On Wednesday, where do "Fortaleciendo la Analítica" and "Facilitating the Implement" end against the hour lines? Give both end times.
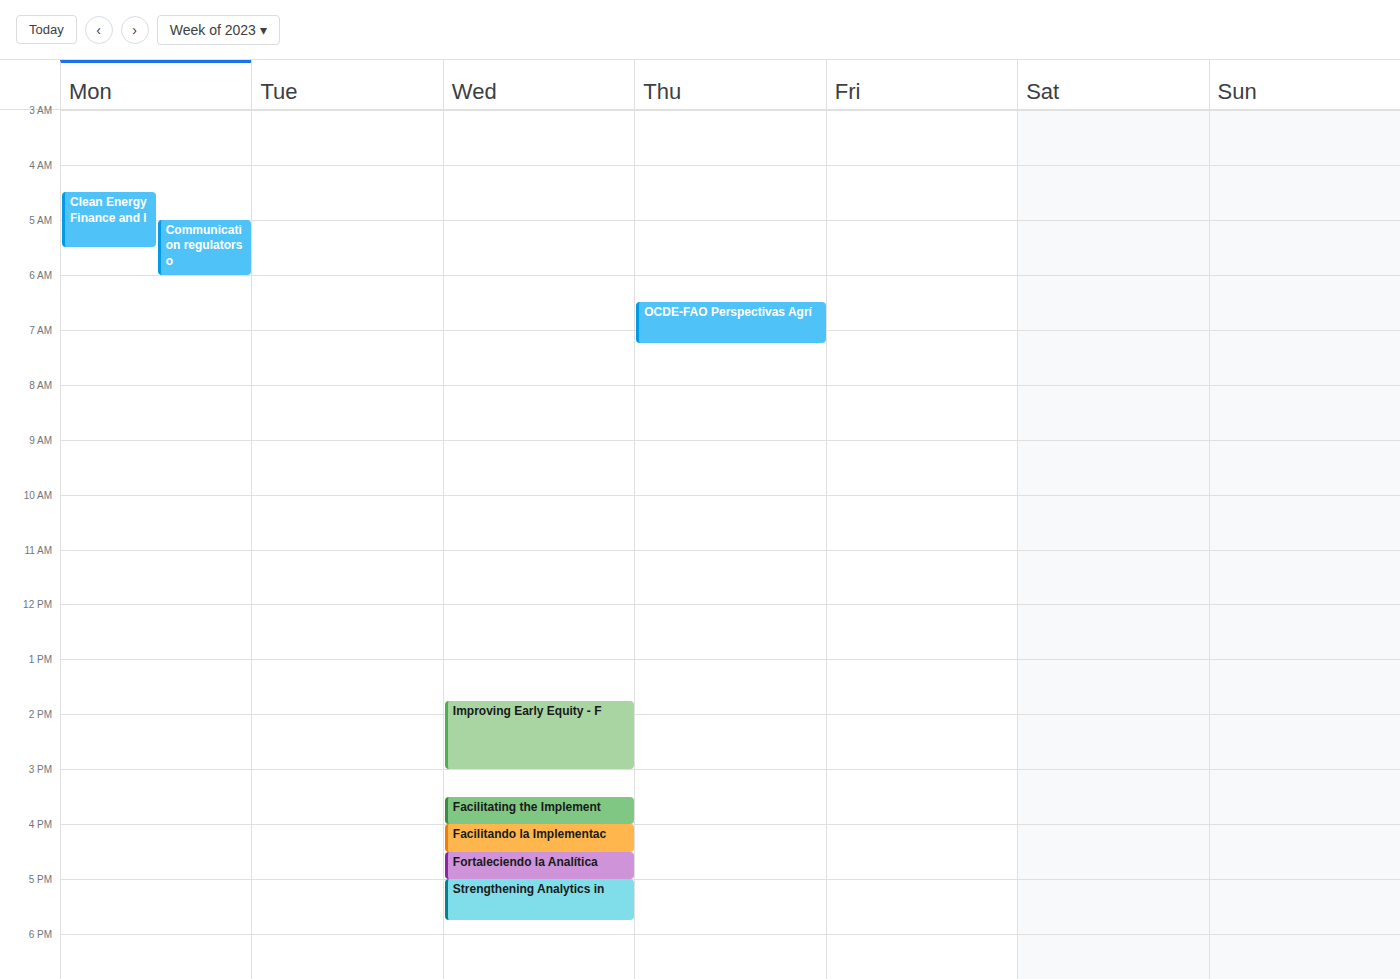
"Fortaleciendo la Analítica": 5:00 PM, exactly on the 5 PM line. "Facilitating the Implement": 4:00 PM, exactly on the 4 PM line.